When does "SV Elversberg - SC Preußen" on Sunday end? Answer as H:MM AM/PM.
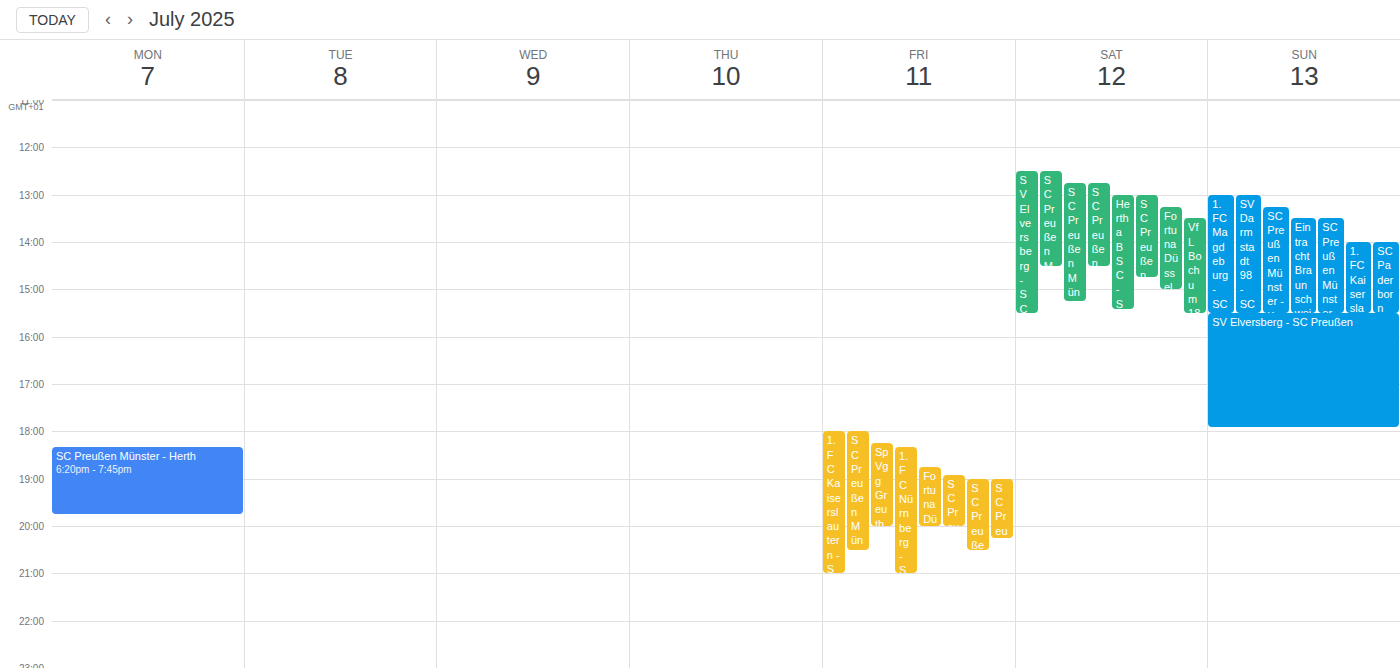
5:55 PM